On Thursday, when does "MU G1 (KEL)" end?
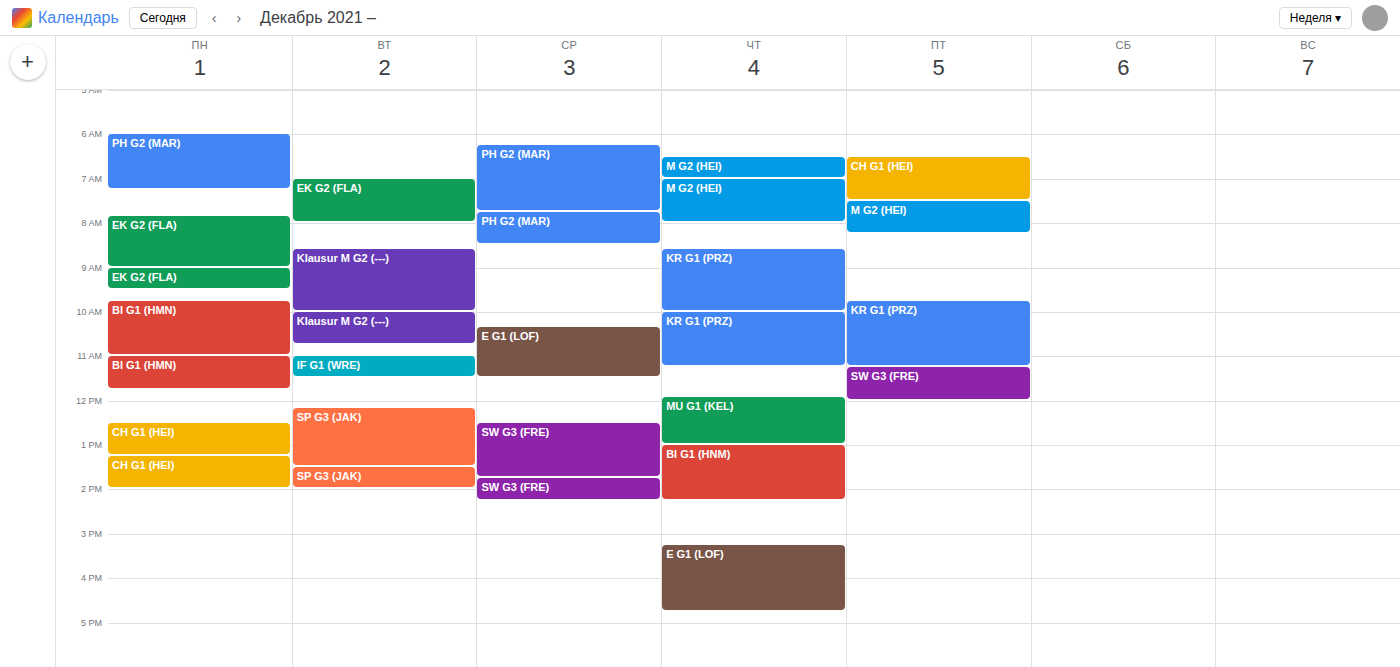
1:00 PM